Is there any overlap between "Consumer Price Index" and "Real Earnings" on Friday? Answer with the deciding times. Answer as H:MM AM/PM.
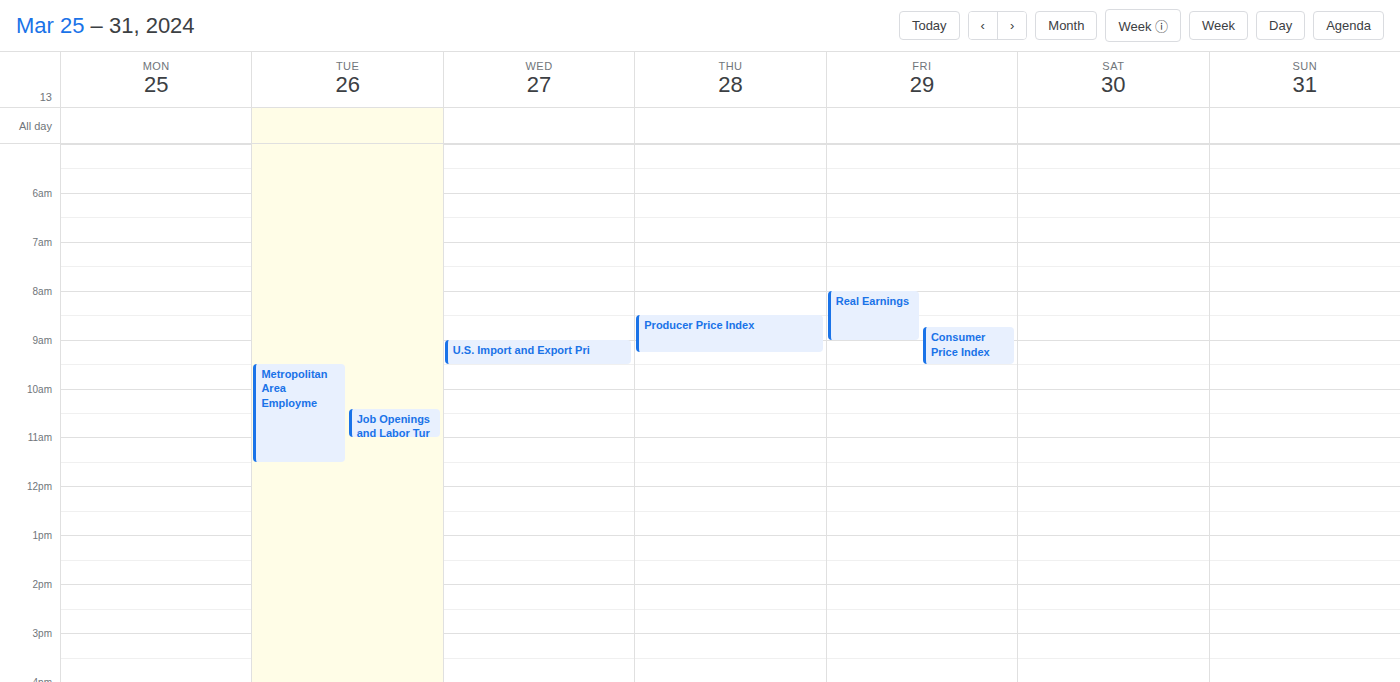
"Consumer Price Index" starts at 8:45 AM, before "Real Earnings" ends at 9:00 AM -- they overlap.